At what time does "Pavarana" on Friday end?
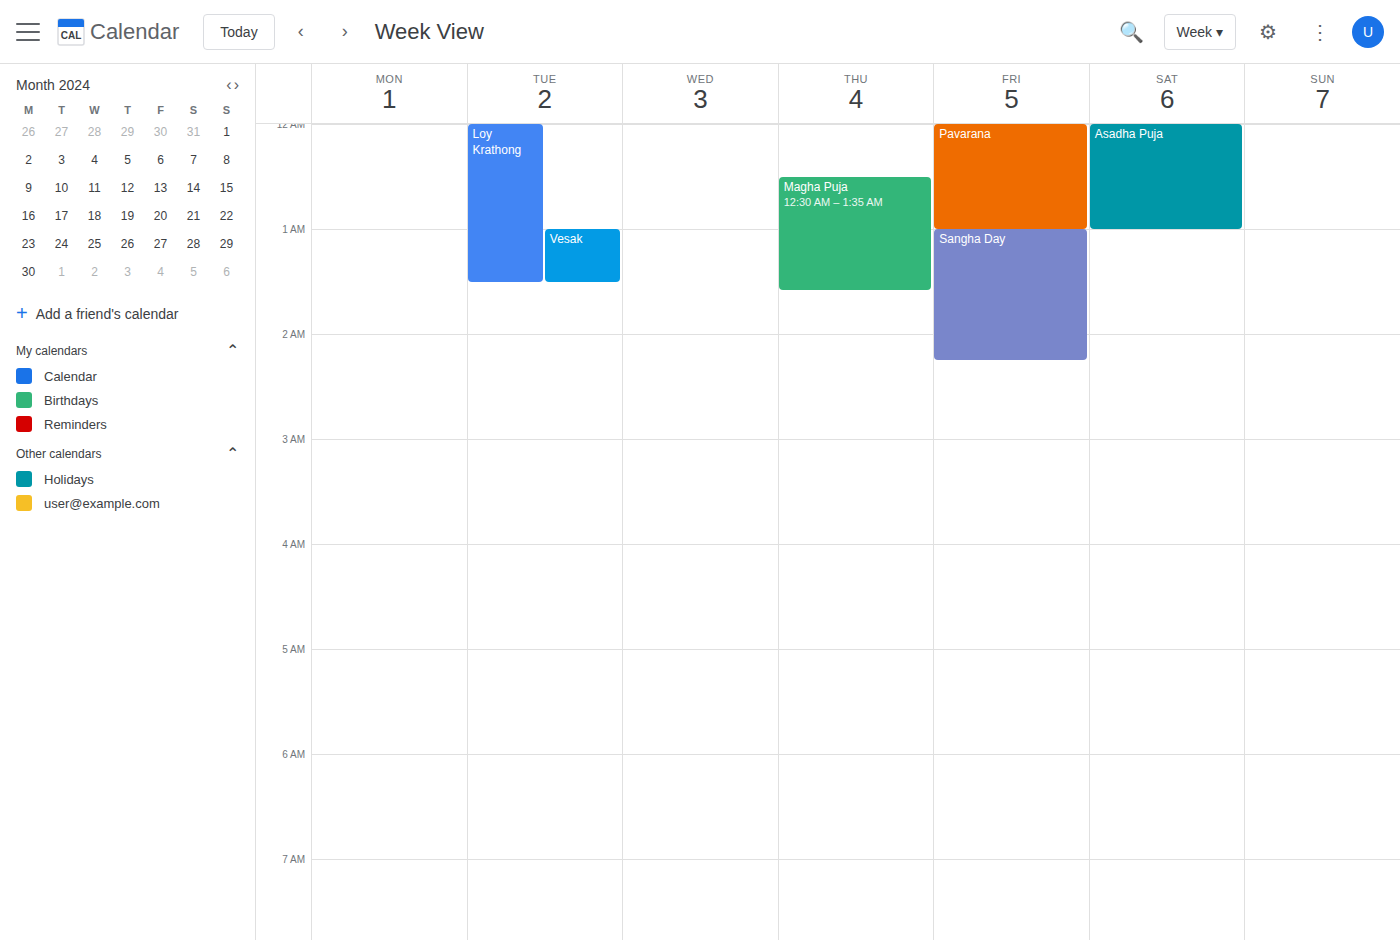
1:00 AM